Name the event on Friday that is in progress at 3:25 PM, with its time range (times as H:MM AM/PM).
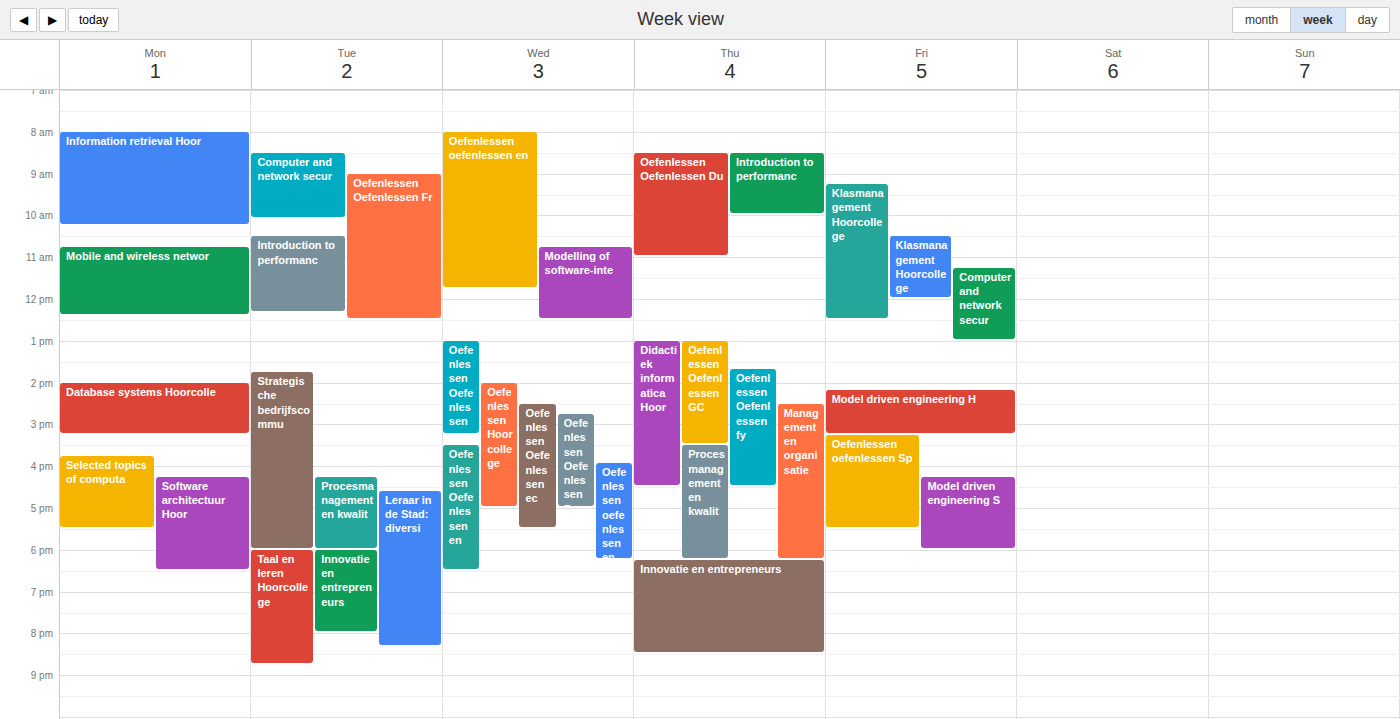
"Oefenlessen oefenlessen Sp", 3:15 PM to 5:30 PM